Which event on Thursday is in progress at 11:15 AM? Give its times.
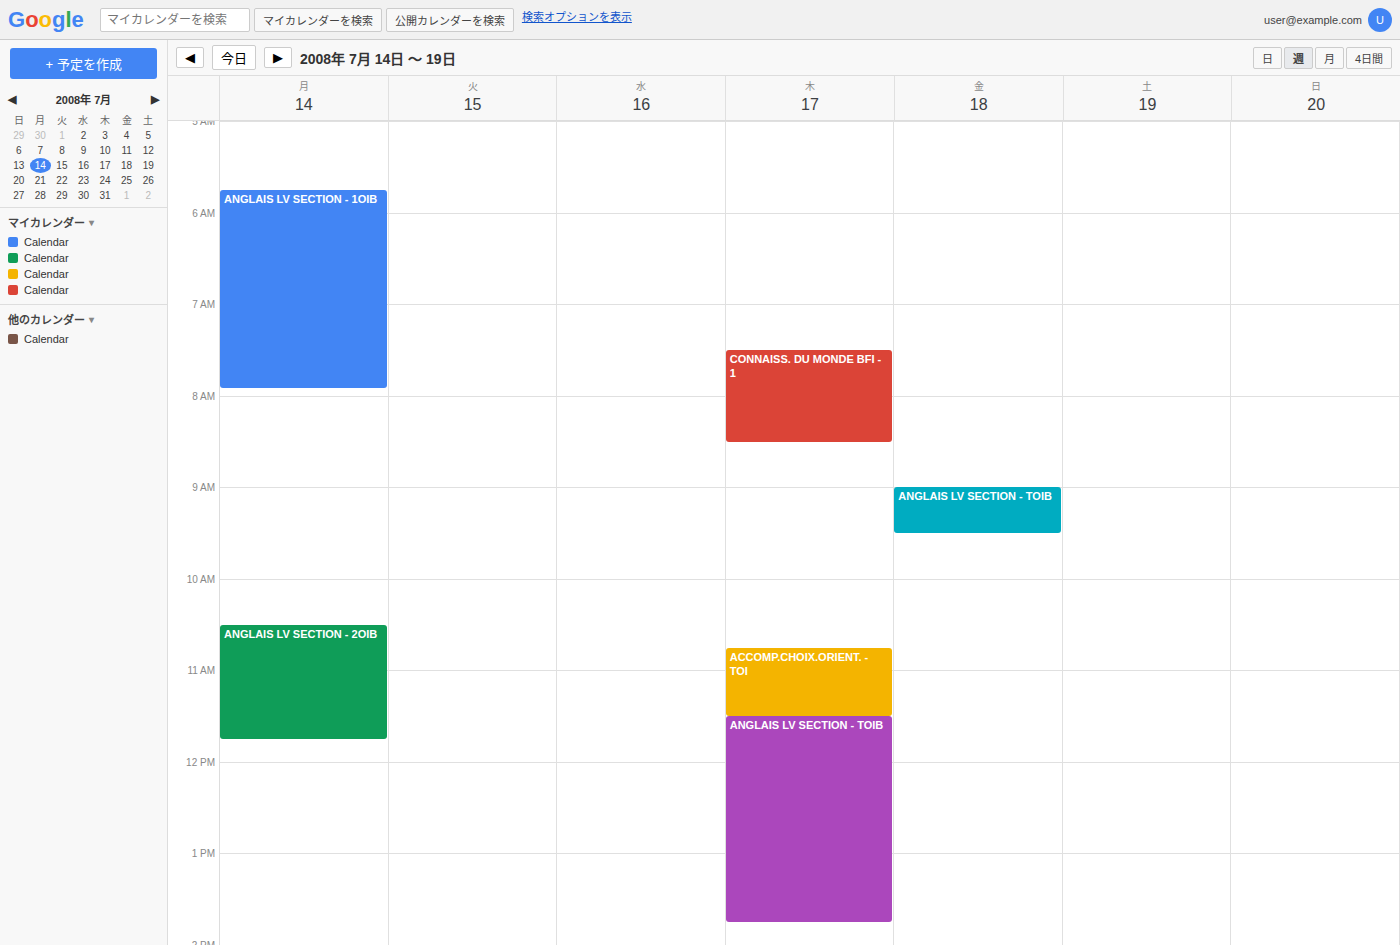
"ACCOMP.CHOIX.ORIENT. - TOI", 10:45 AM to 11:30 AM